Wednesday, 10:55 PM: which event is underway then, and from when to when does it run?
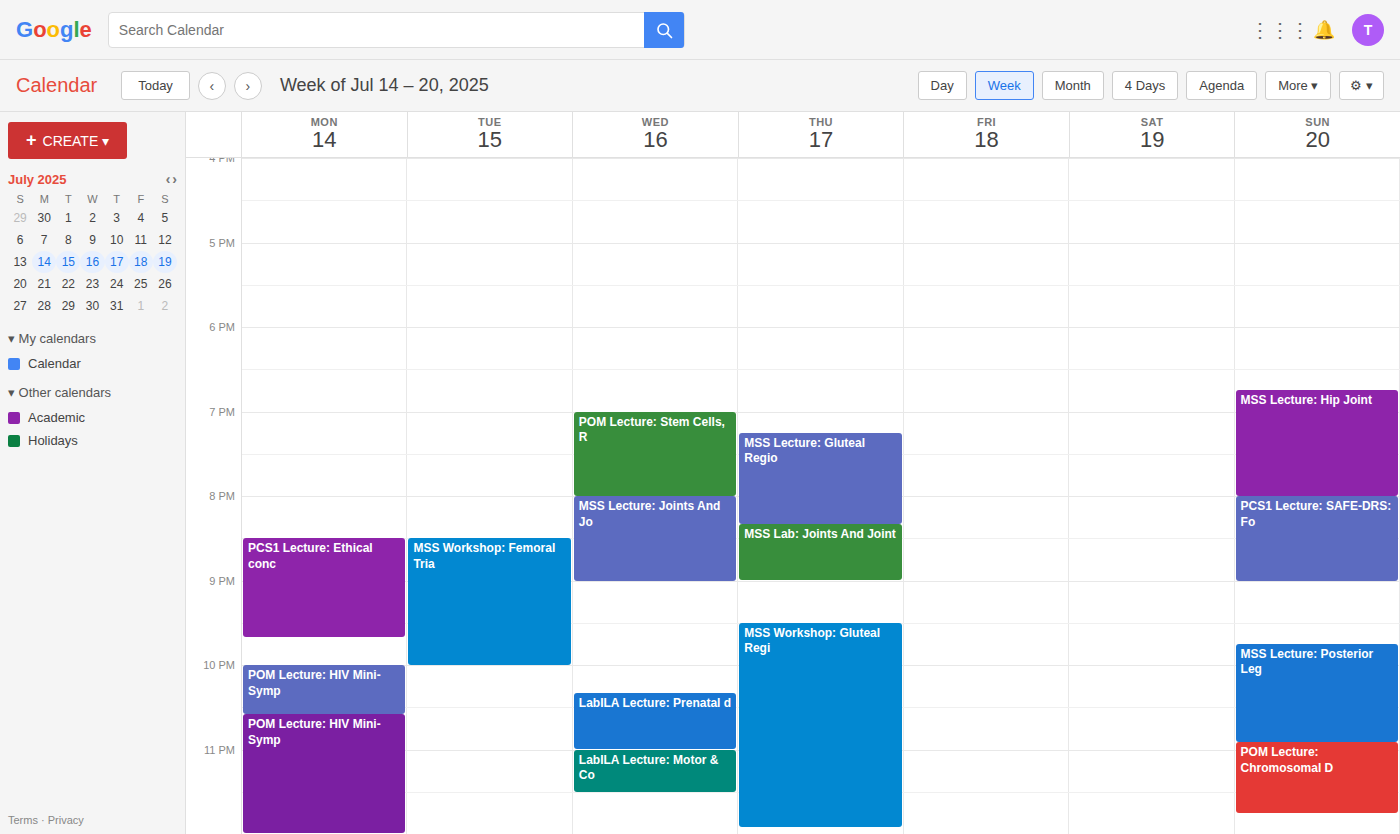
"LabILA Lecture: Prenatal d", 10:20 PM to 11:00 PM